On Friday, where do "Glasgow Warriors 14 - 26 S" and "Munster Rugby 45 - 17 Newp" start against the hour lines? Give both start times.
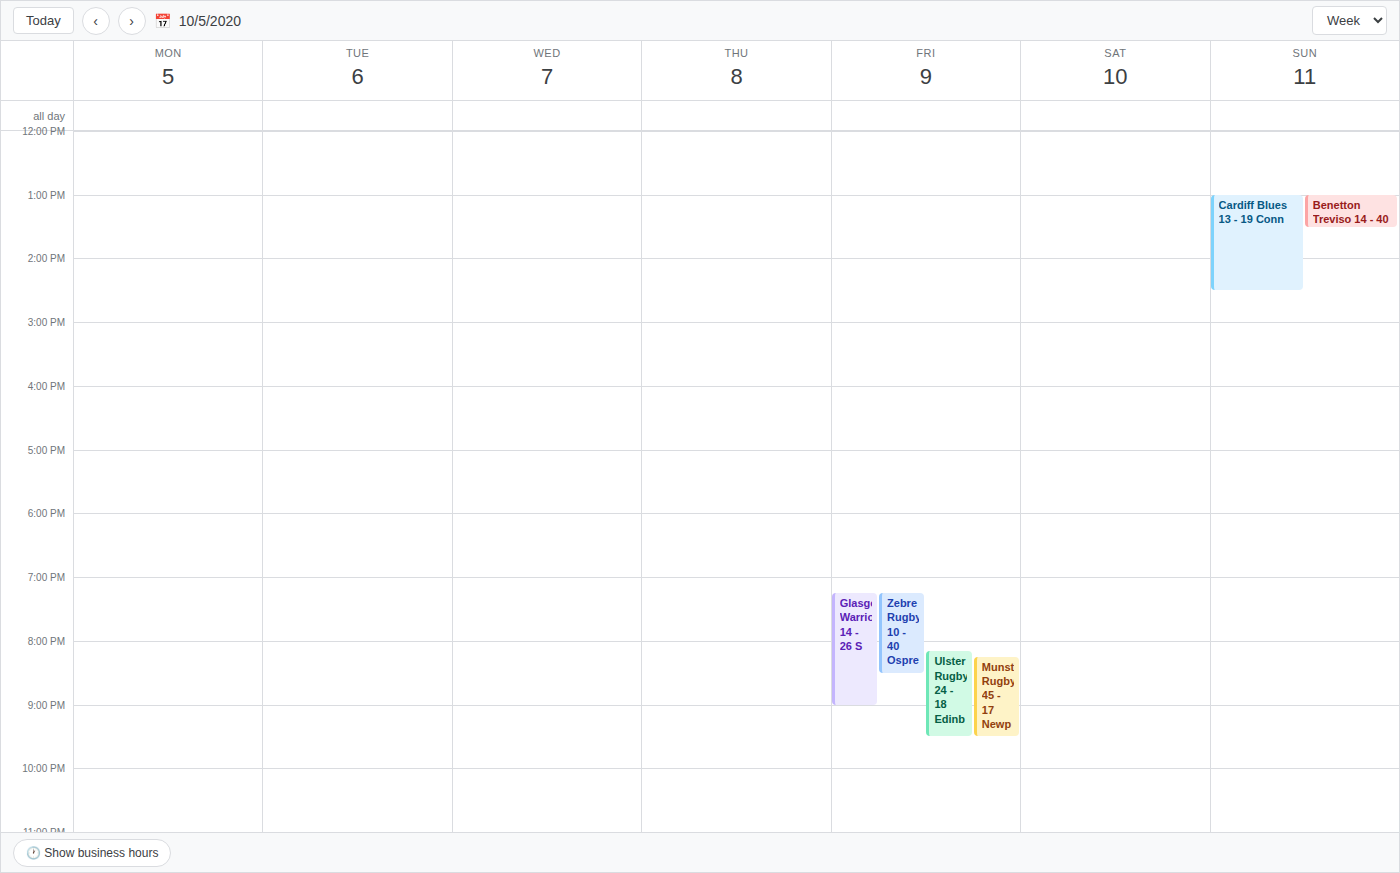
"Glasgow Warriors 14 - 26 S": 7:15 PM, neither: a quarter of the way from the 7 PM line to the 8 PM line. "Munster Rugby 45 - 17 Newp": 8:15 PM, neither: a quarter of the way from the 8 PM line to the 9 PM line.